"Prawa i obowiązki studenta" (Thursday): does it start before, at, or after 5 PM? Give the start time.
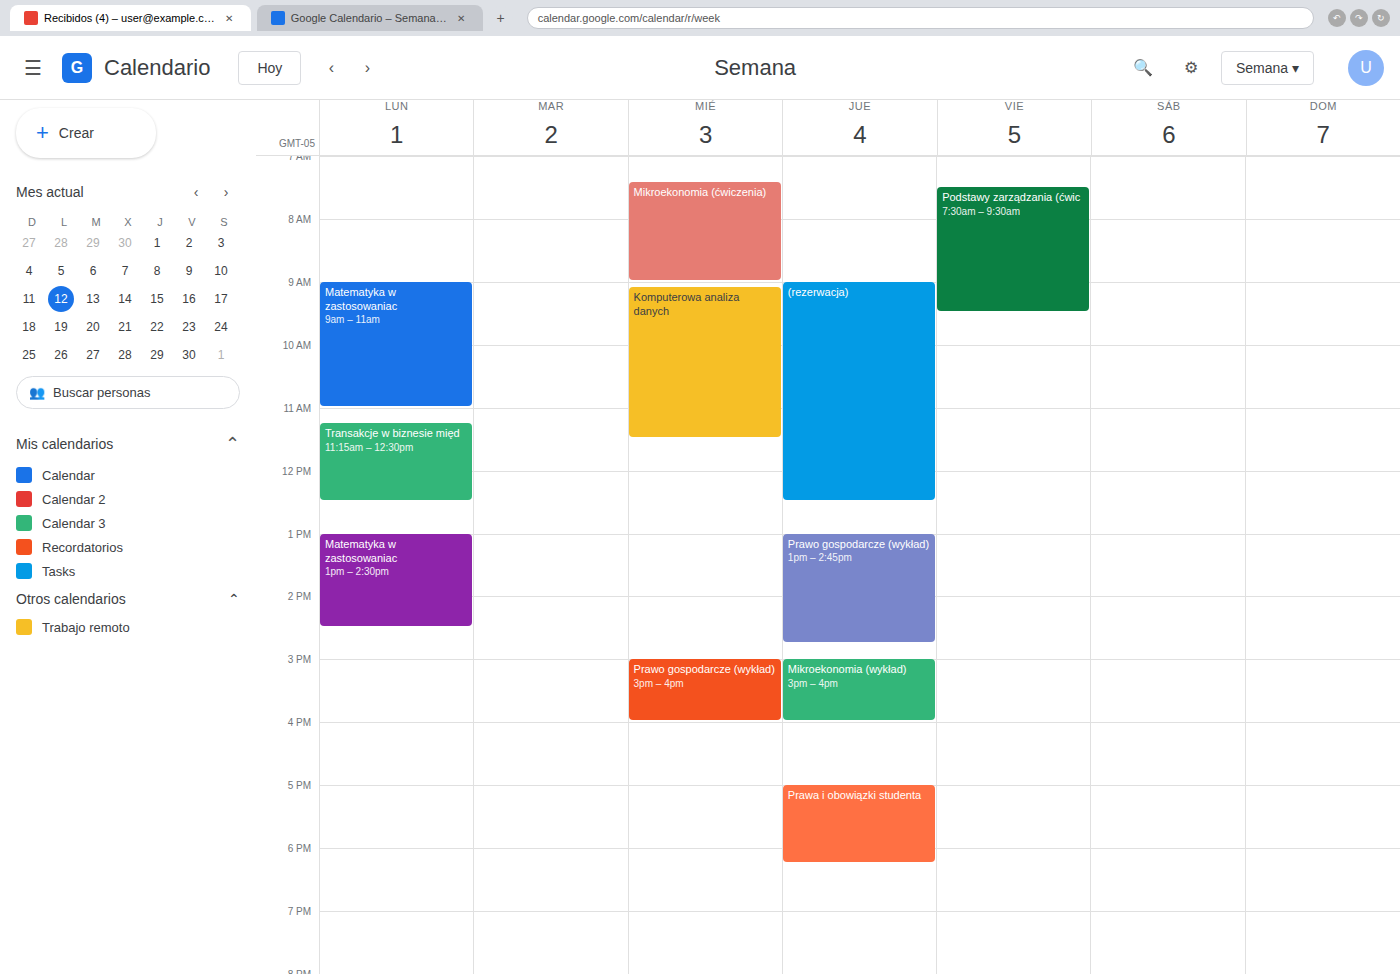
5:00 PM -- exactly at 5 PM, on the 5 PM line.